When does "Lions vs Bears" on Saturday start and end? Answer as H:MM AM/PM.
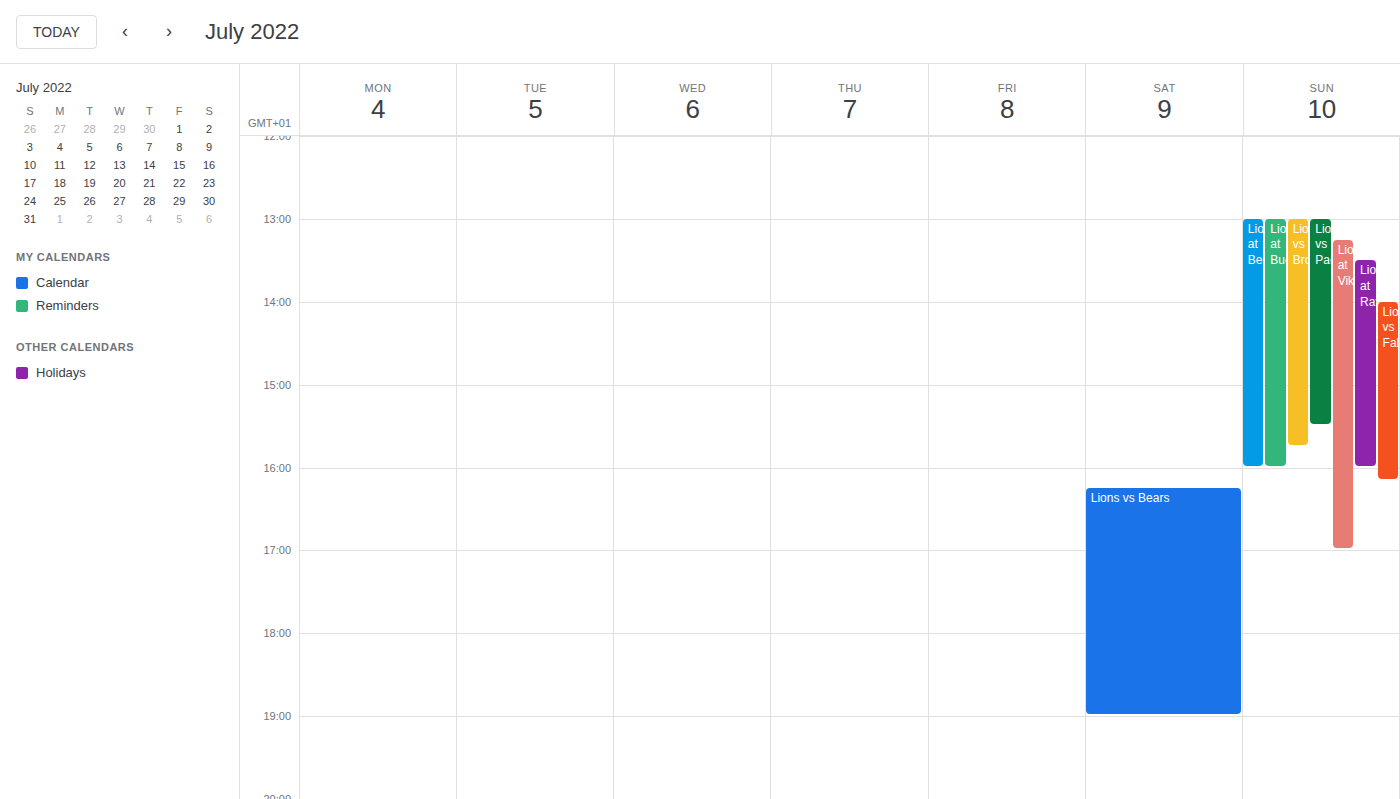
4:15 PM to 7:00 PM